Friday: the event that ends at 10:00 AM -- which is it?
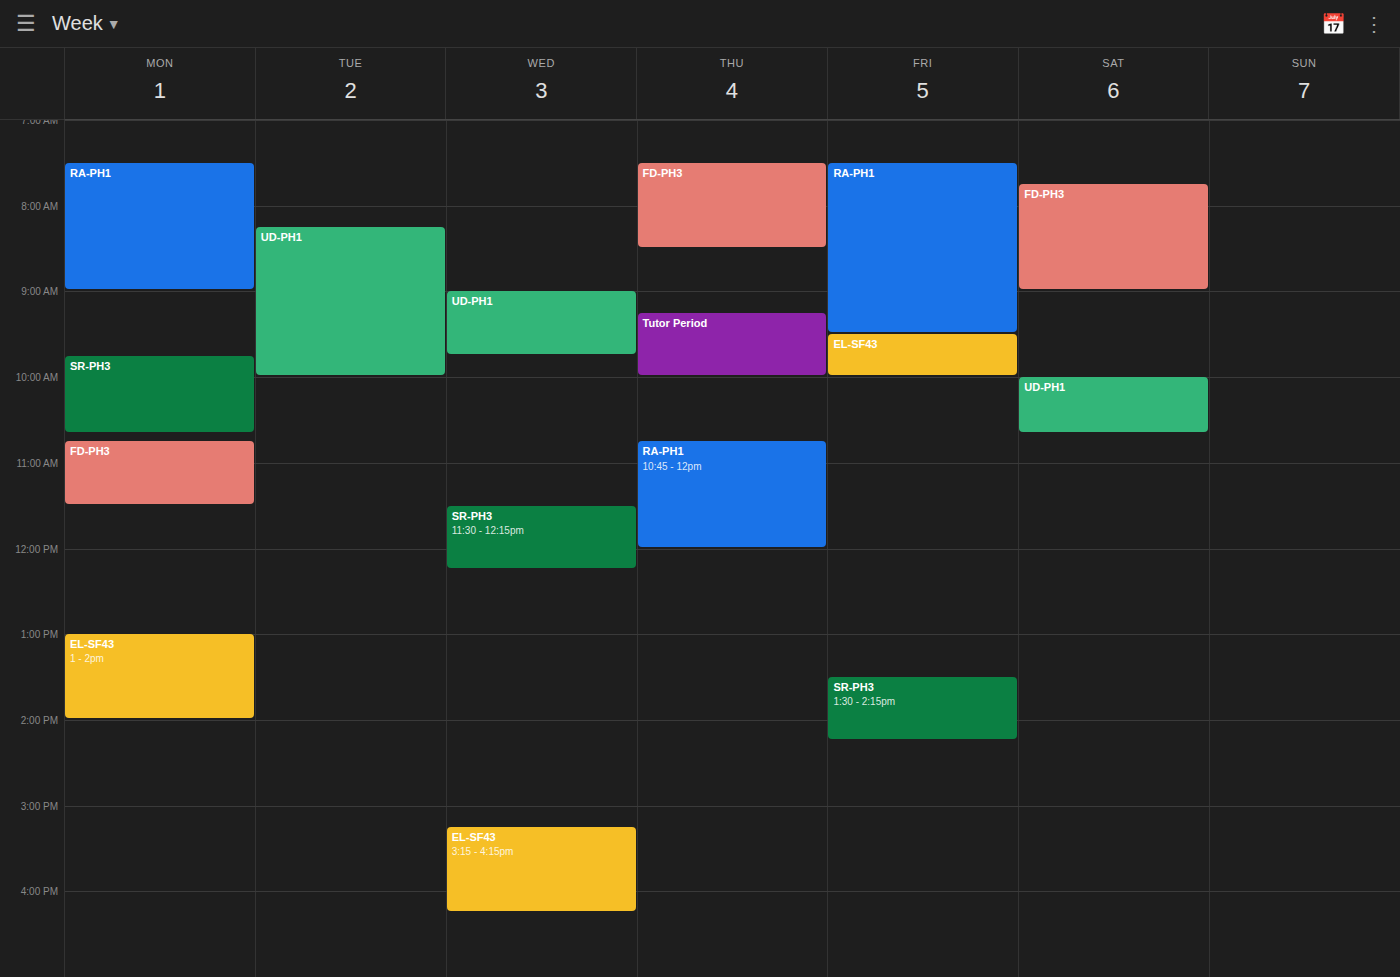
"EL-SF43"